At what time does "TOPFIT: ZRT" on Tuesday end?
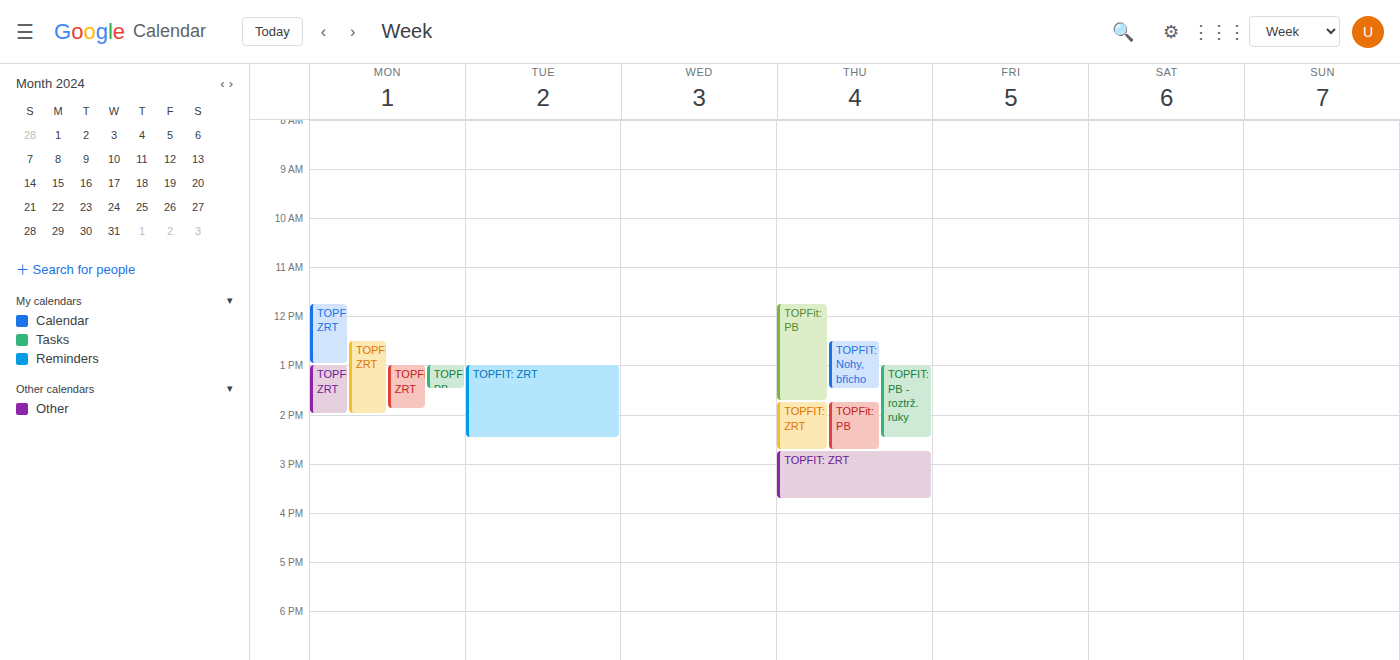
2:30 PM